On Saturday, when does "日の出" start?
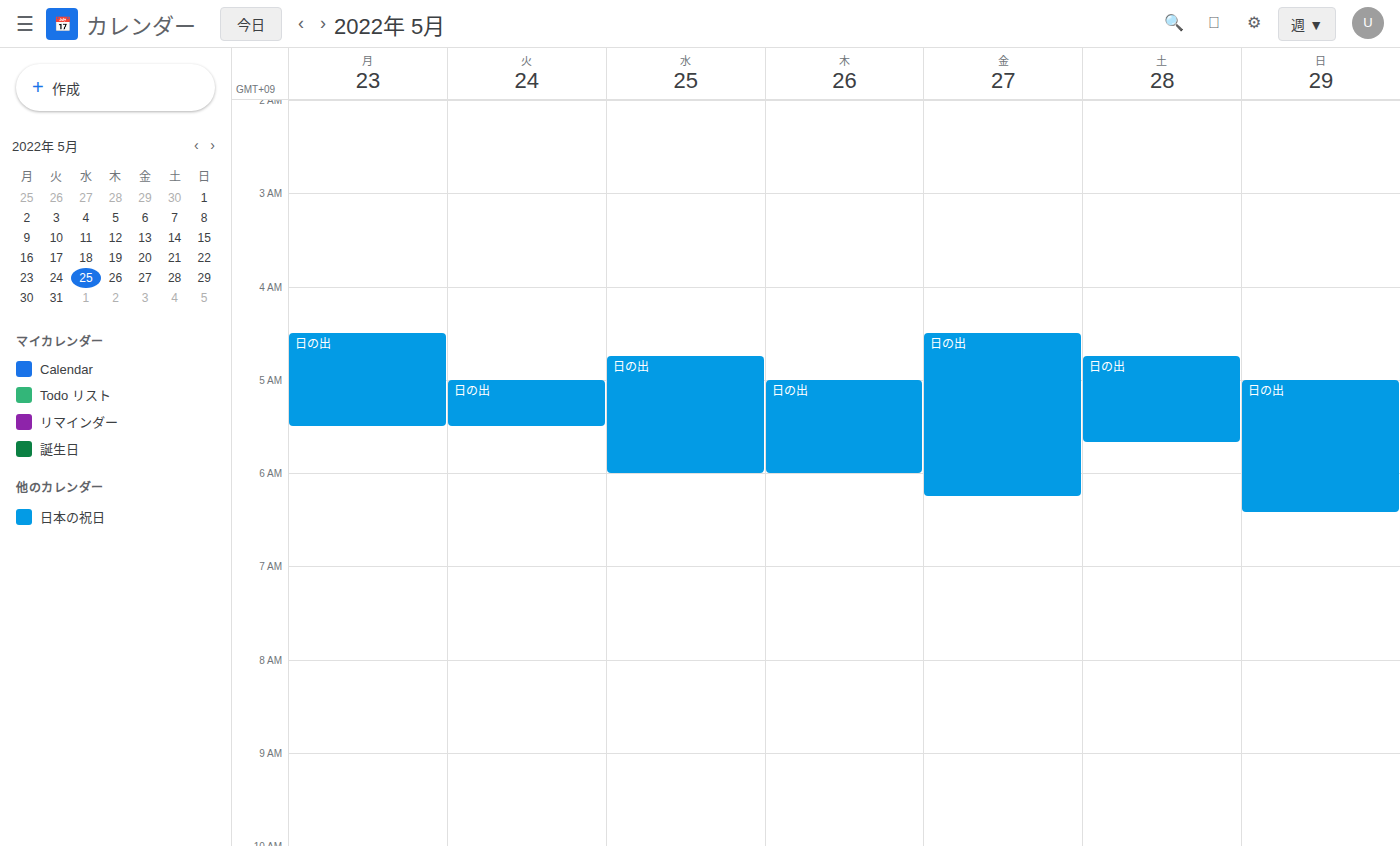
4:45 AM